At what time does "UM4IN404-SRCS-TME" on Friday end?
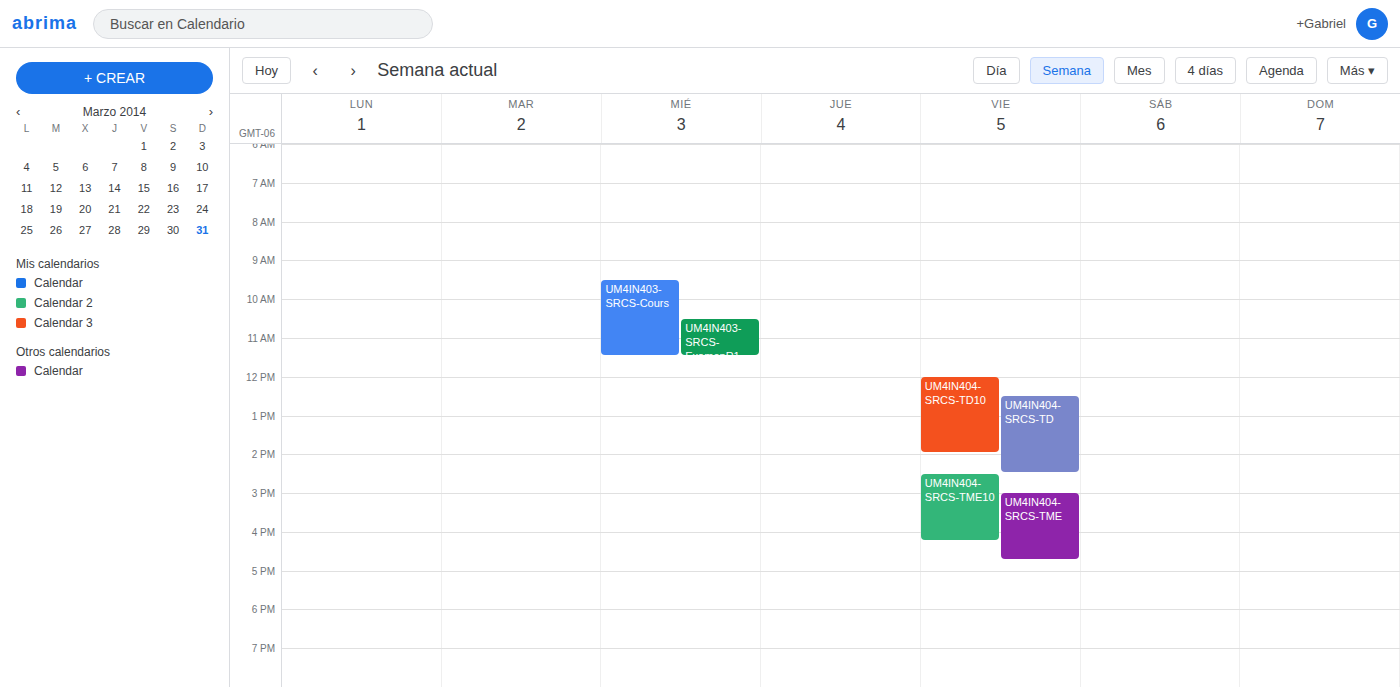
4:45 PM